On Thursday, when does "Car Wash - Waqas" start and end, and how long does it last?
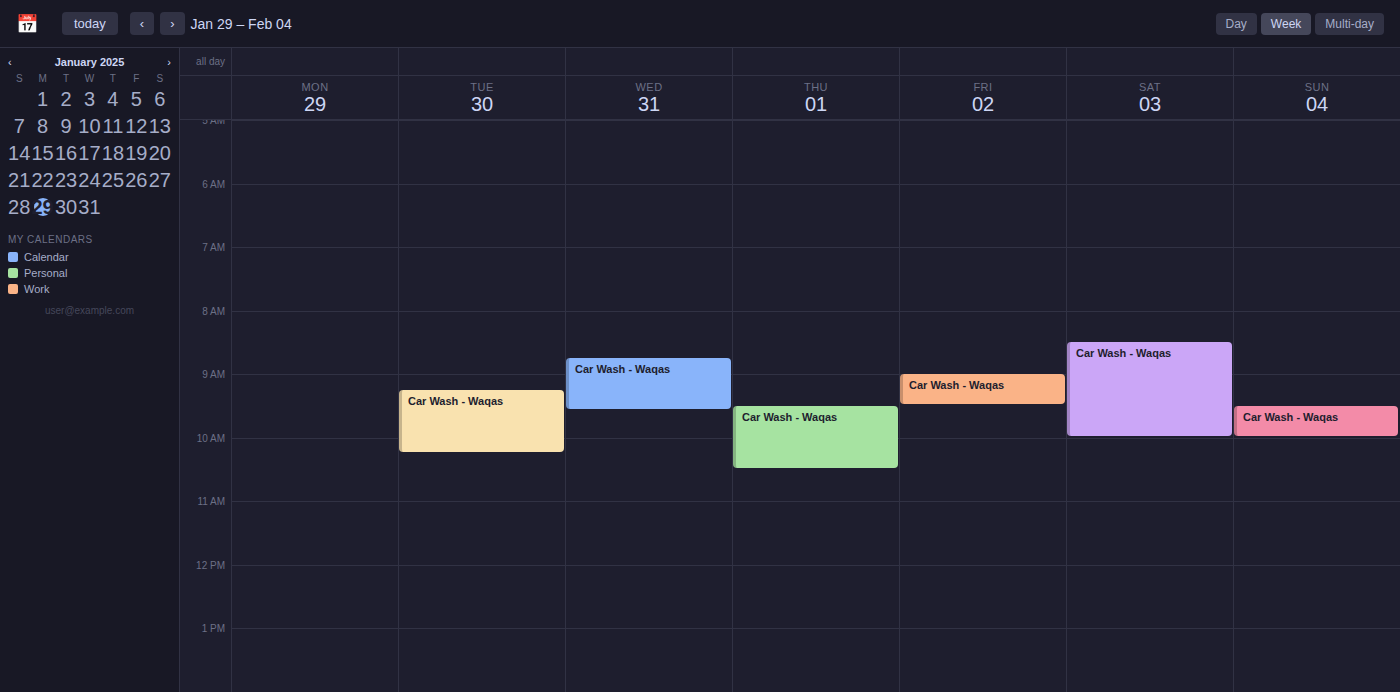
9:30 AM to 10:30 AM, 1 hour